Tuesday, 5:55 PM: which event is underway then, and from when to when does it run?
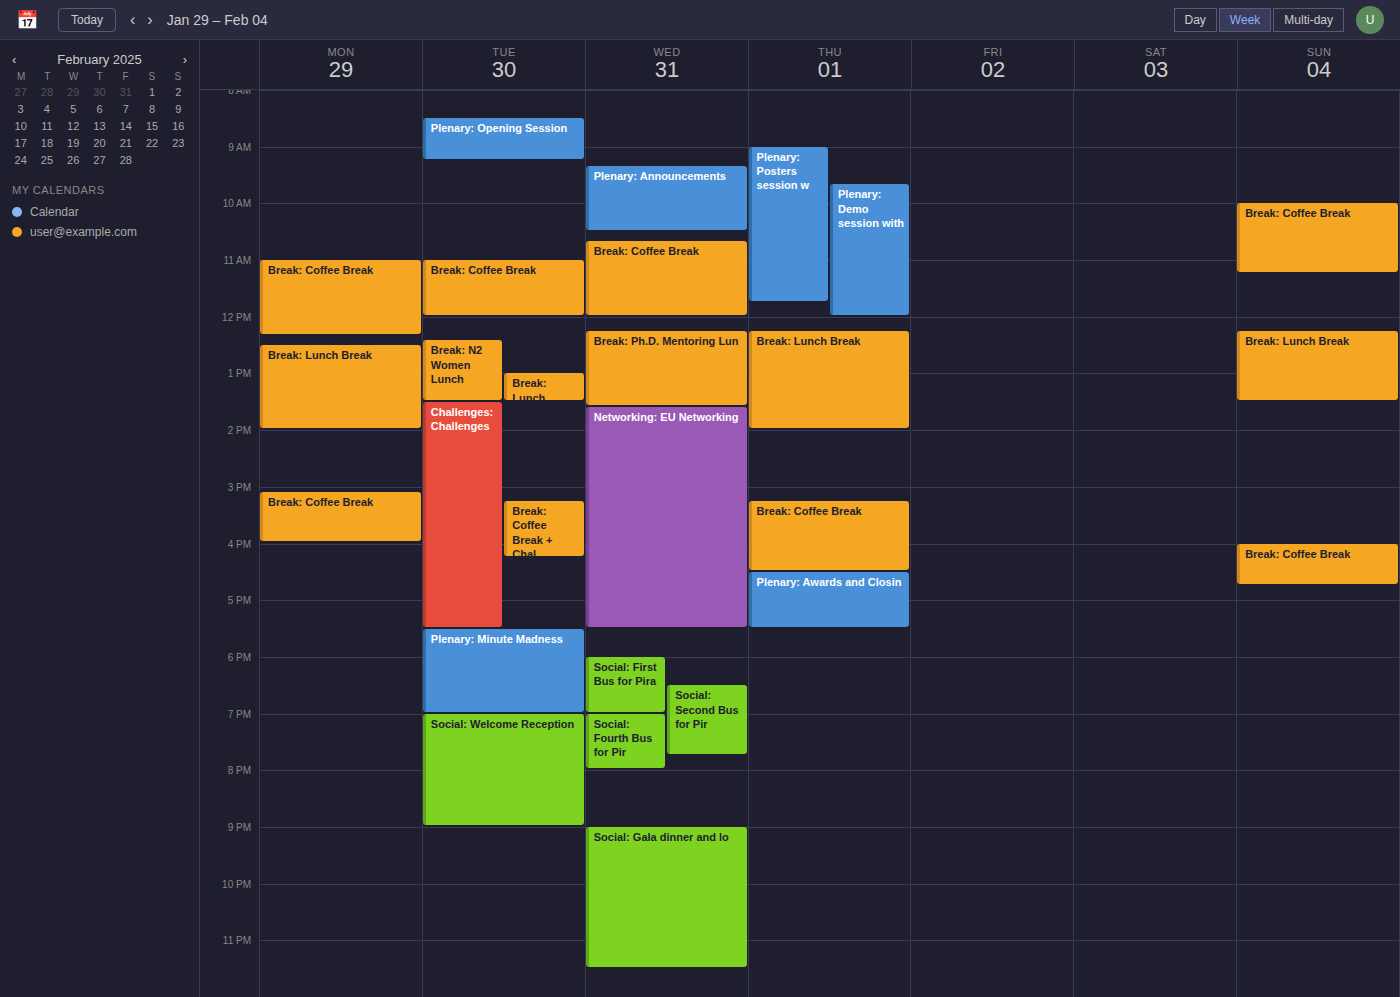
"Plenary: Minute Madness", 5:30 PM to 7:00 PM